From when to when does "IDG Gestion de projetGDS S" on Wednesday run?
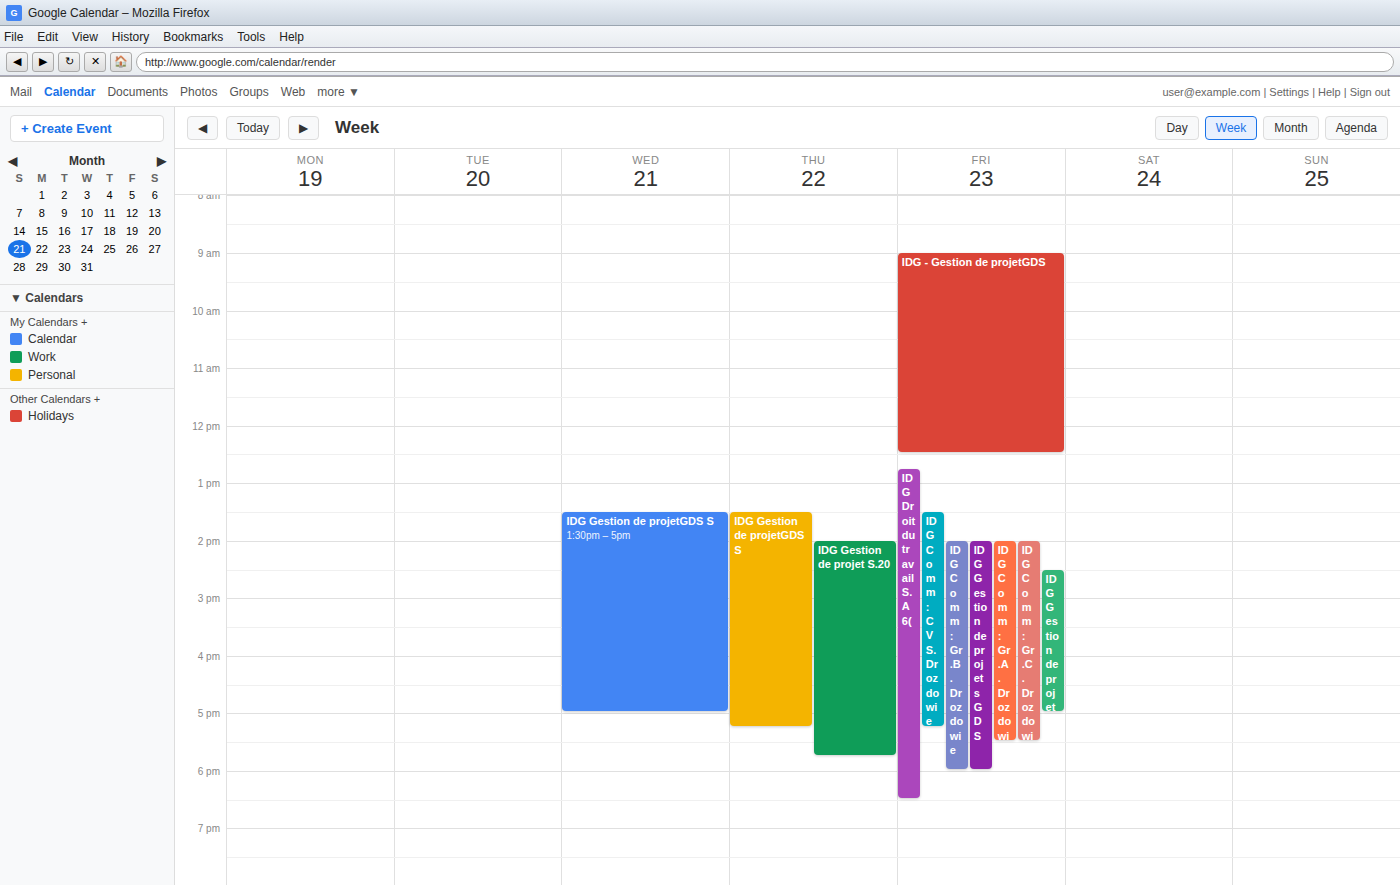
1:30 PM to 5:00 PM